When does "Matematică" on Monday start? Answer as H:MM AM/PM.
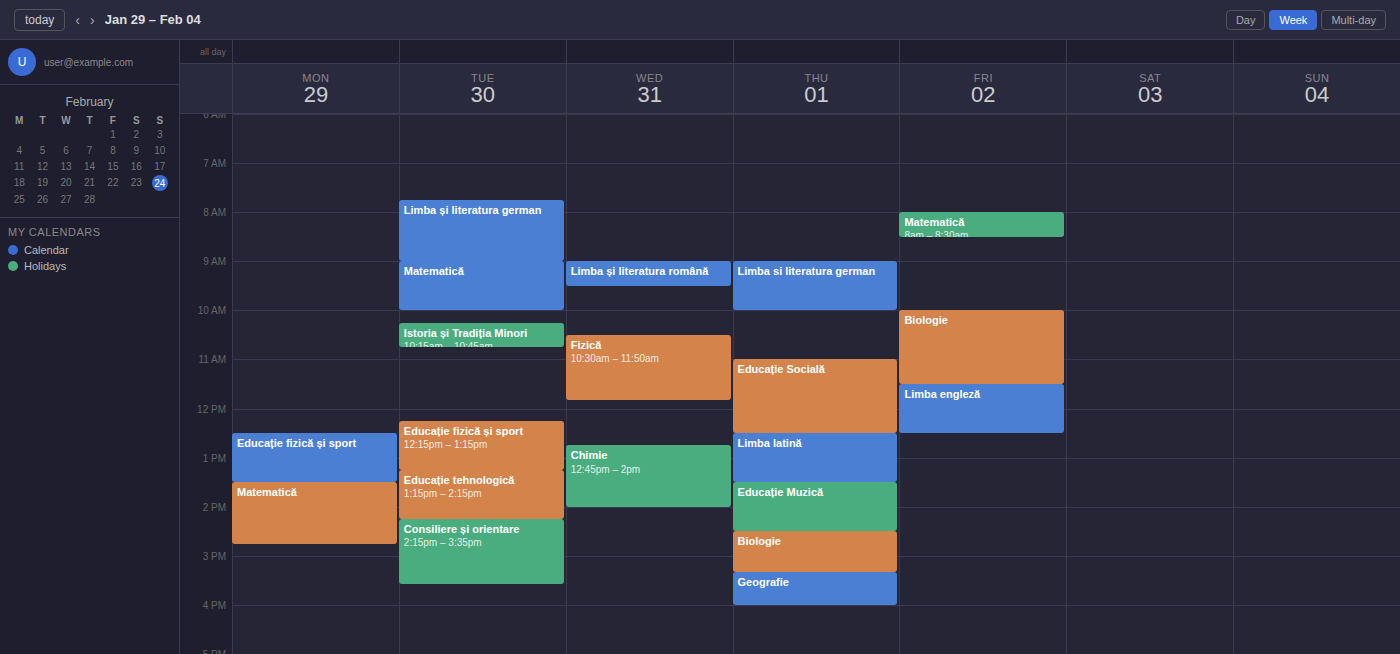
1:30 PM